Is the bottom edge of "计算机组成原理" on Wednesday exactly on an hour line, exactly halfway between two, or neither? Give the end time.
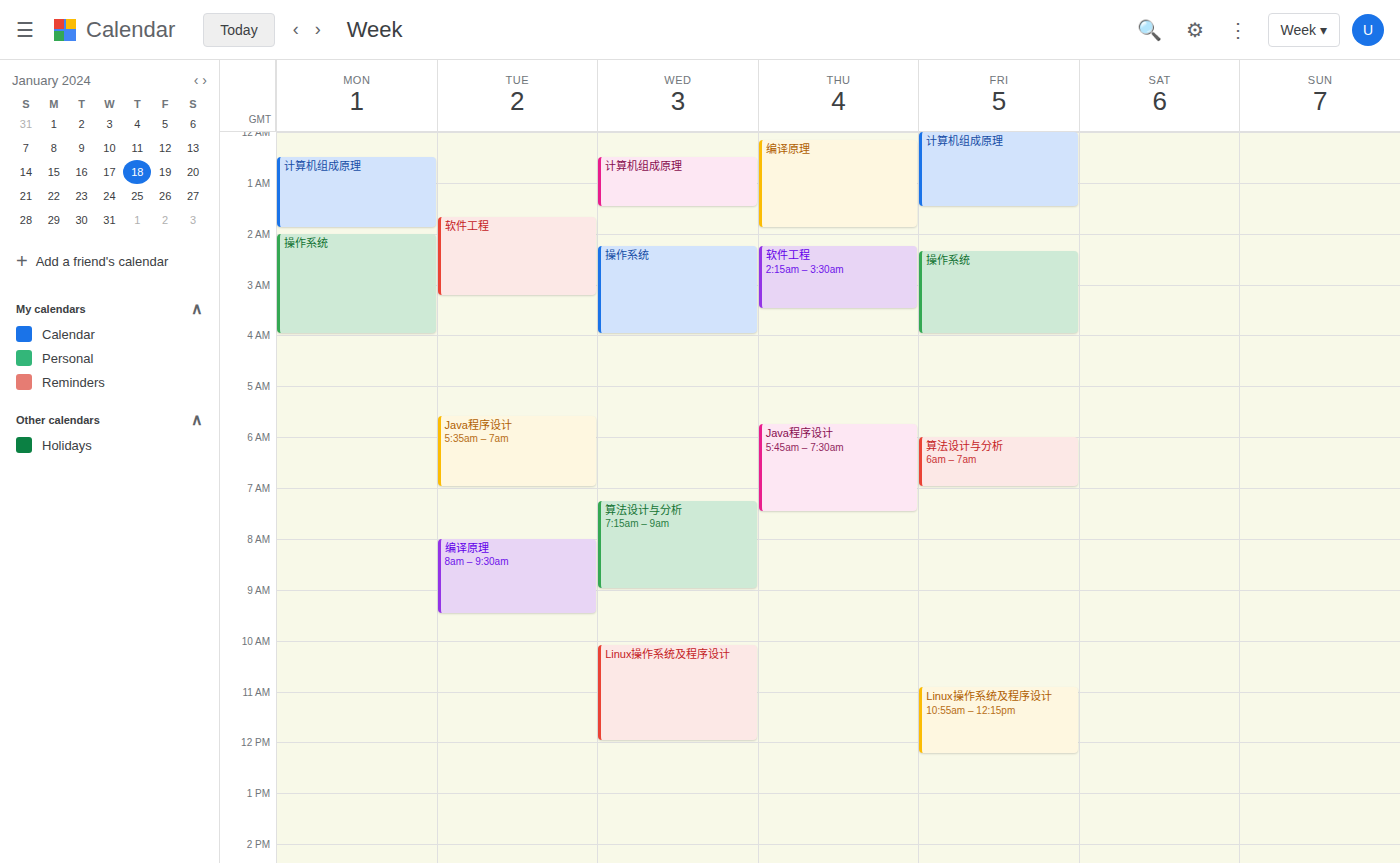
1:30 AM -- halfway between the 1 AM and 2 AM lines.